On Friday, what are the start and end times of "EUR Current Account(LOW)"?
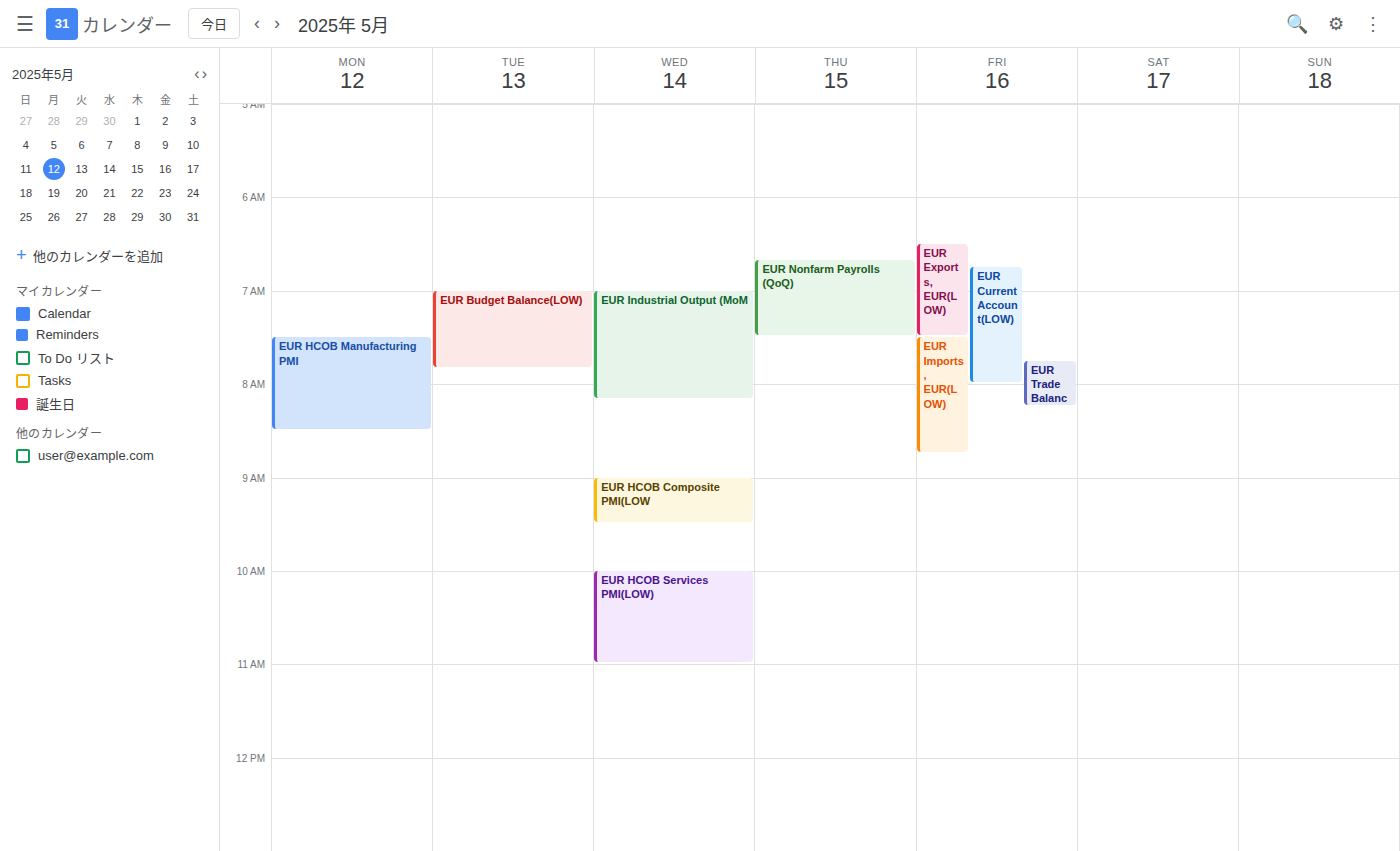
6:45 AM to 8:00 AM